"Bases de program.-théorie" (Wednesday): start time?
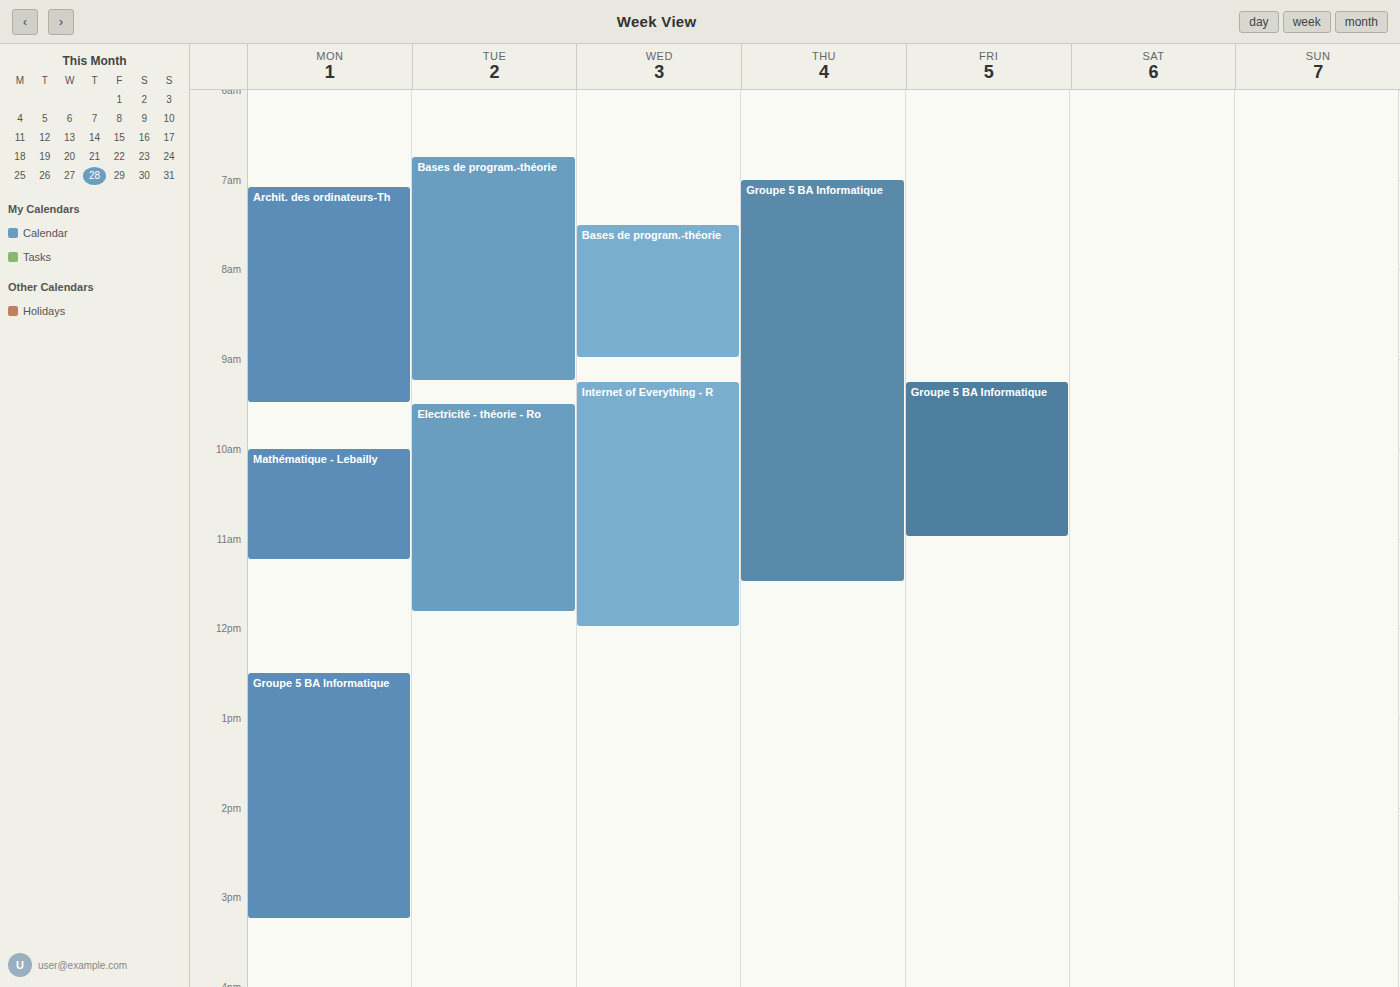
7:30 AM